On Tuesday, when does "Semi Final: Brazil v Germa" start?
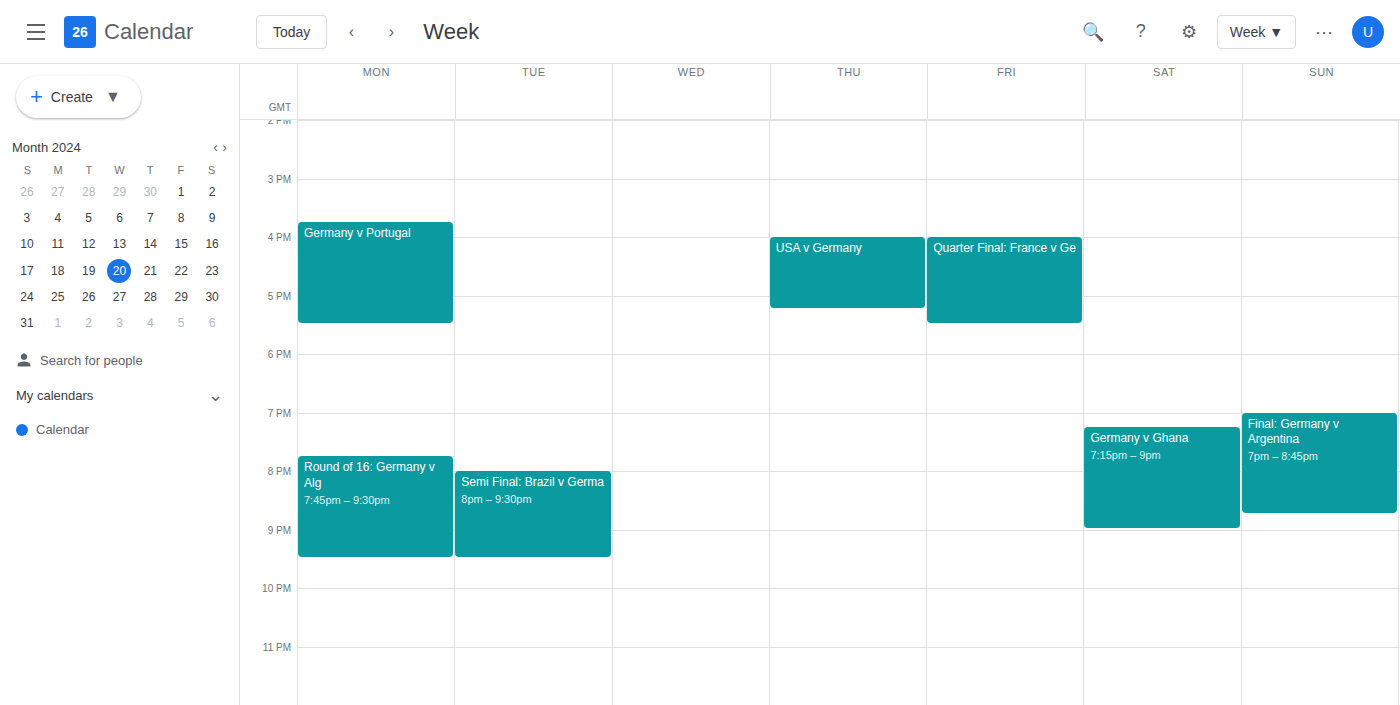
8:00 PM